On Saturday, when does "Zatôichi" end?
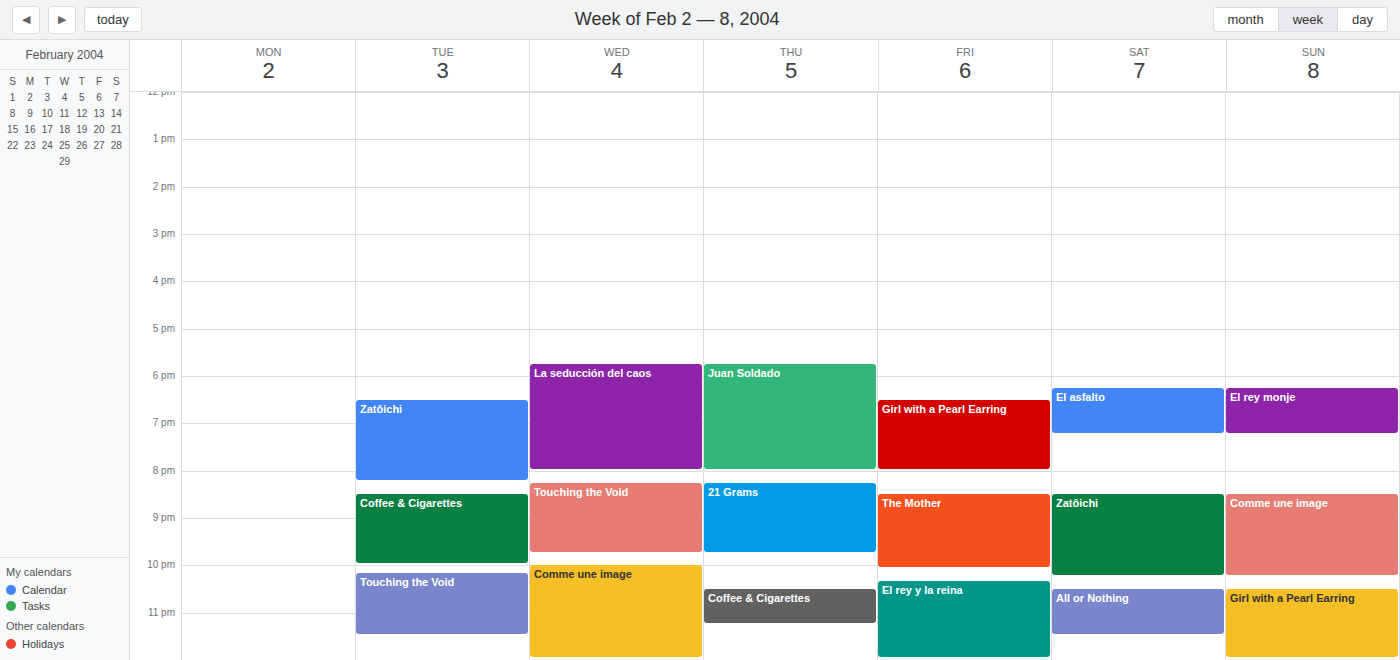
10:15 PM